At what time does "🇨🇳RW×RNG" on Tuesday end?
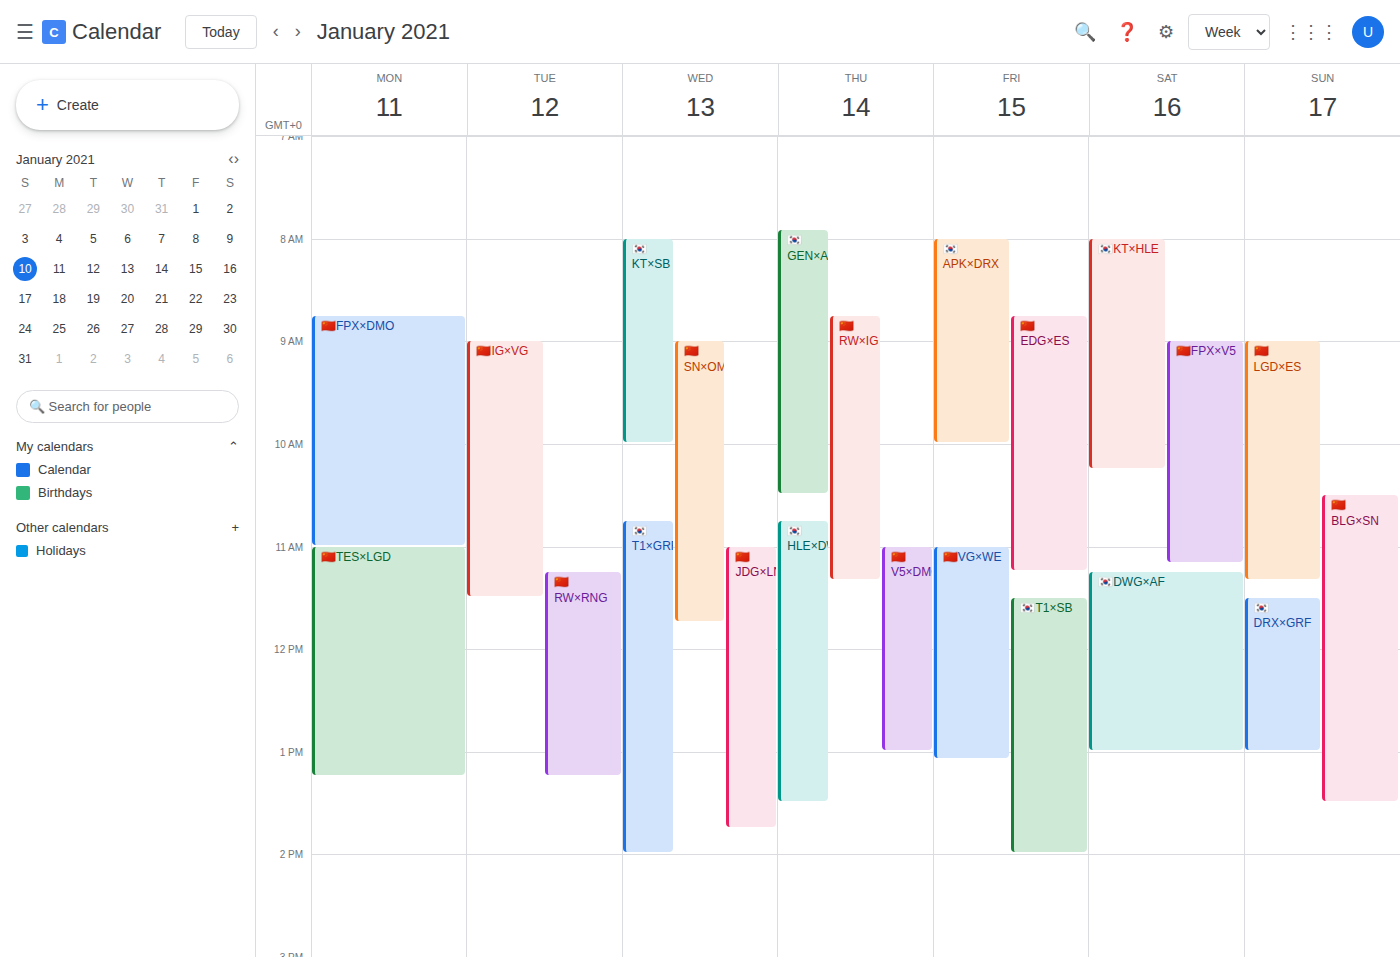
1:15 PM